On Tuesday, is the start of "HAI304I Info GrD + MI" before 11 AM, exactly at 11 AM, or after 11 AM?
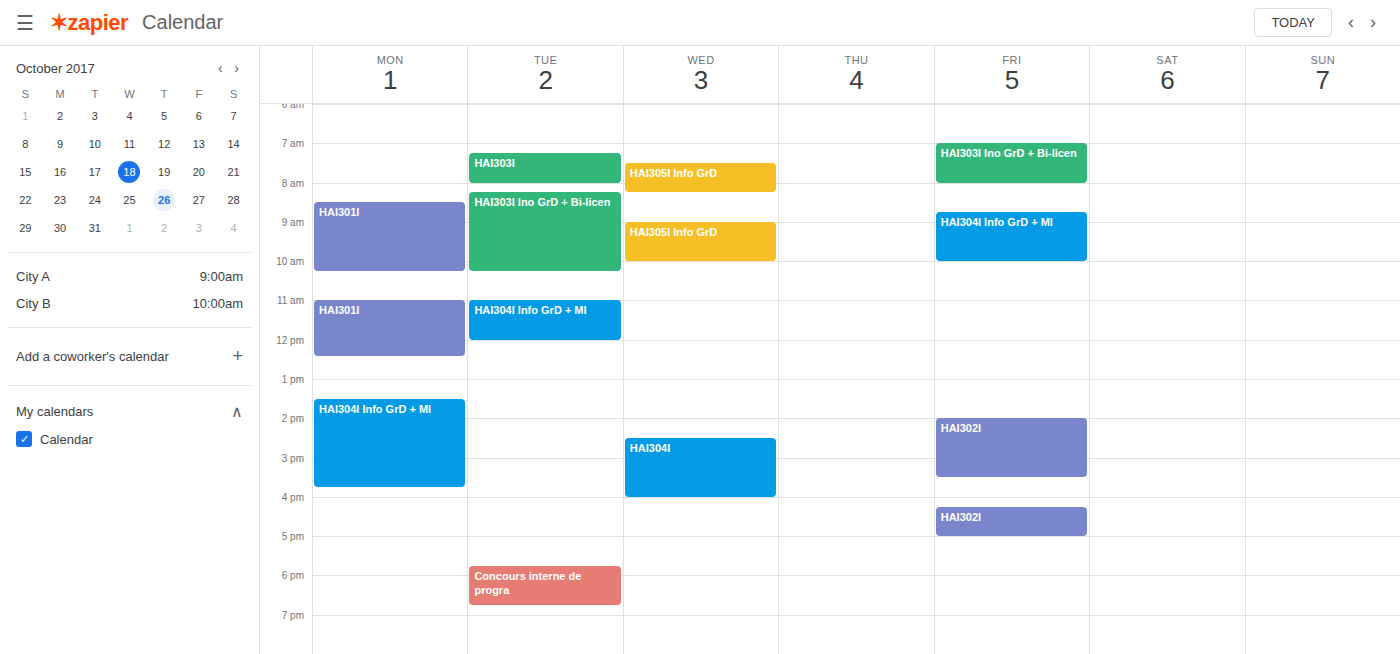
11:00 AM -- exactly at 11 AM, on the 11 AM line.